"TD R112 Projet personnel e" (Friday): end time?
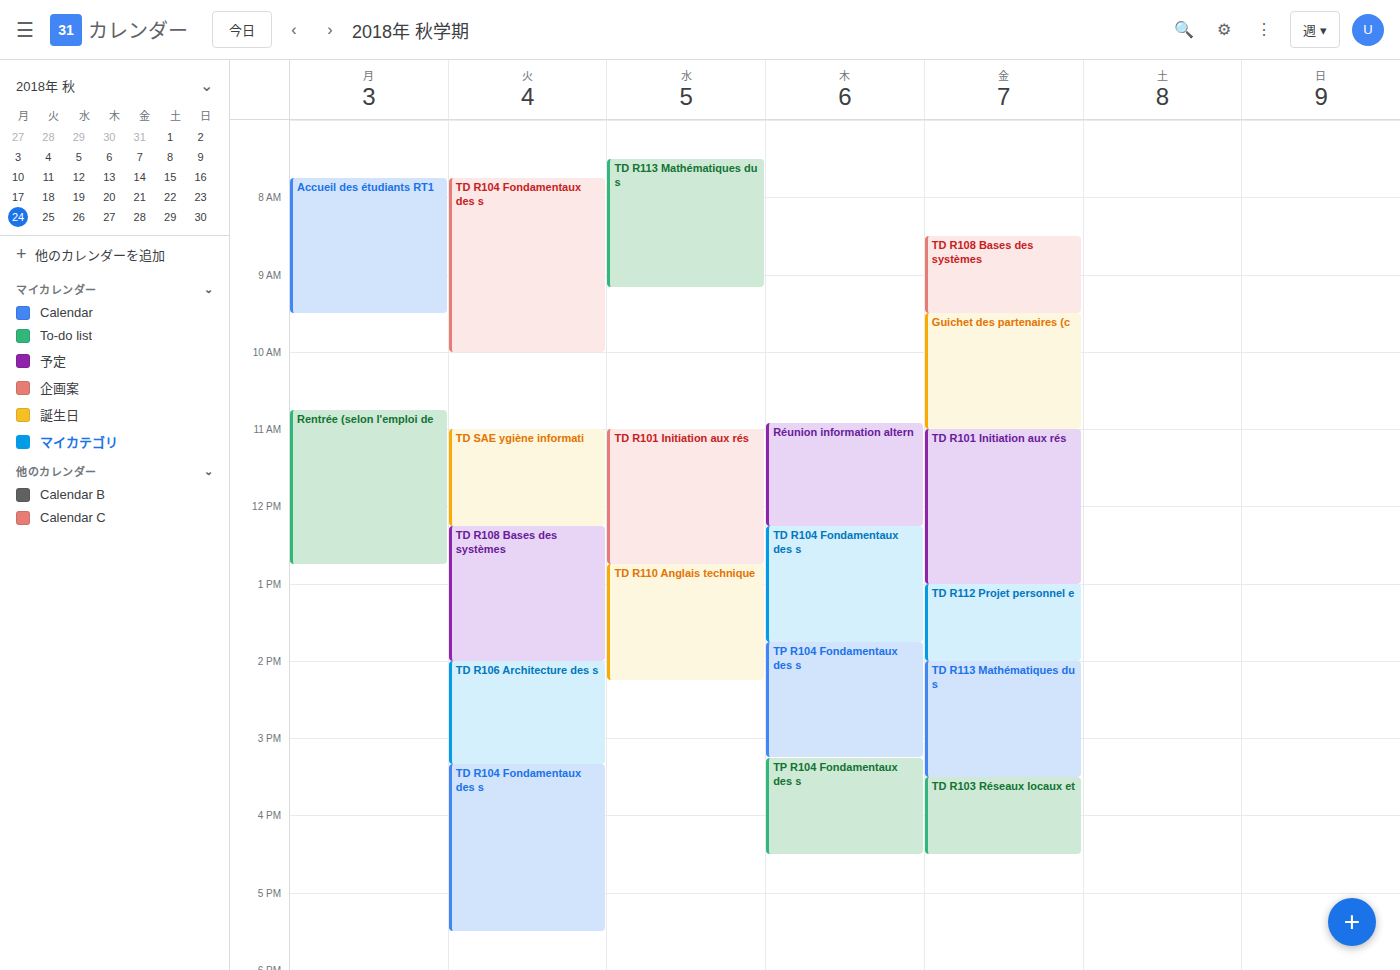
2:00 PM